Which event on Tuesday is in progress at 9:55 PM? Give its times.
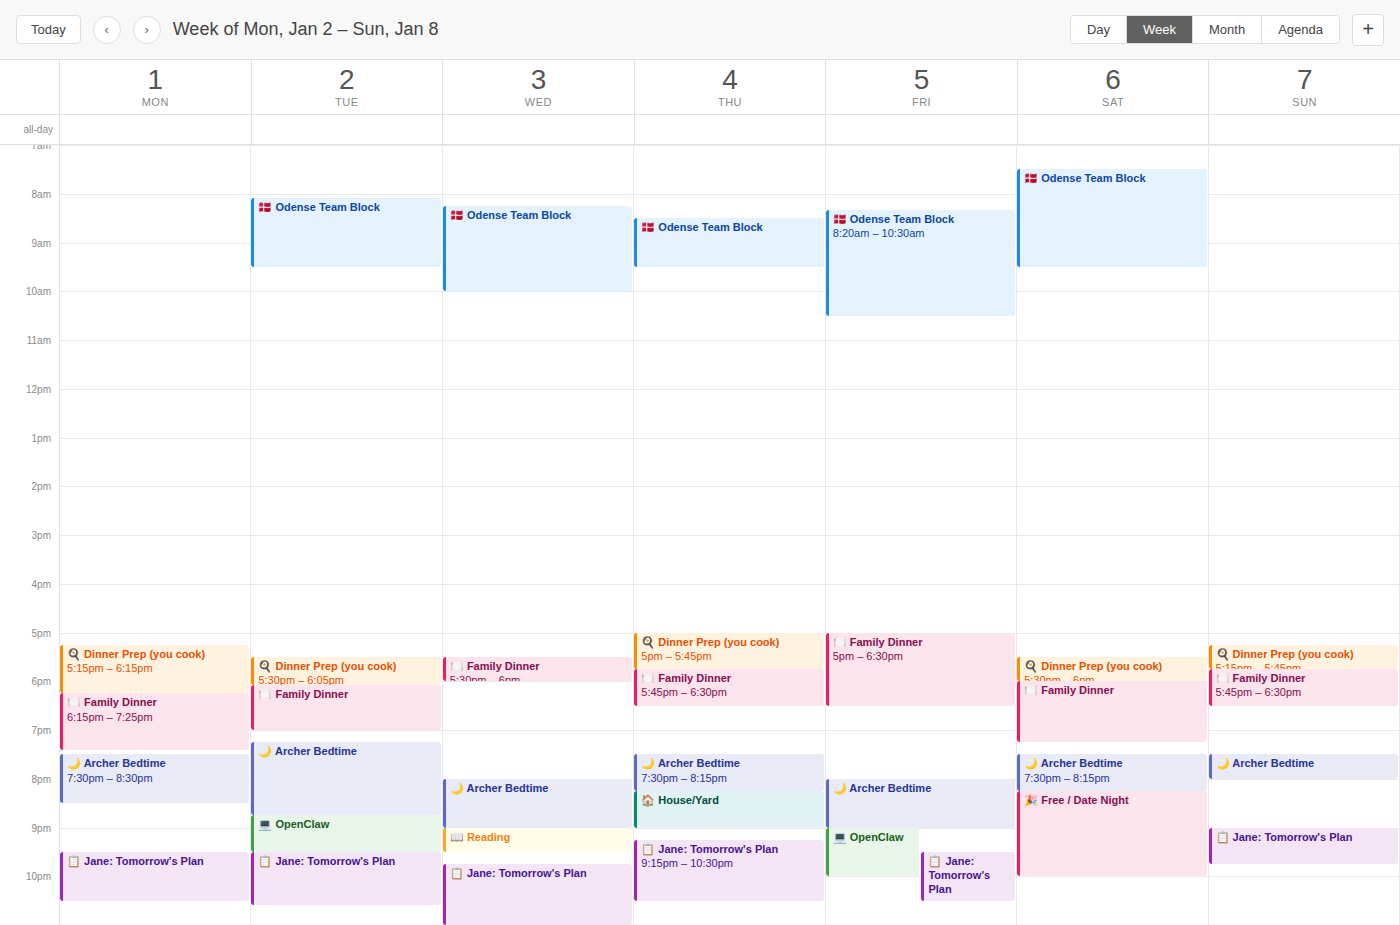
"📋 Jane: Tomorrow's Plan", 9:30 PM to 10:35 PM